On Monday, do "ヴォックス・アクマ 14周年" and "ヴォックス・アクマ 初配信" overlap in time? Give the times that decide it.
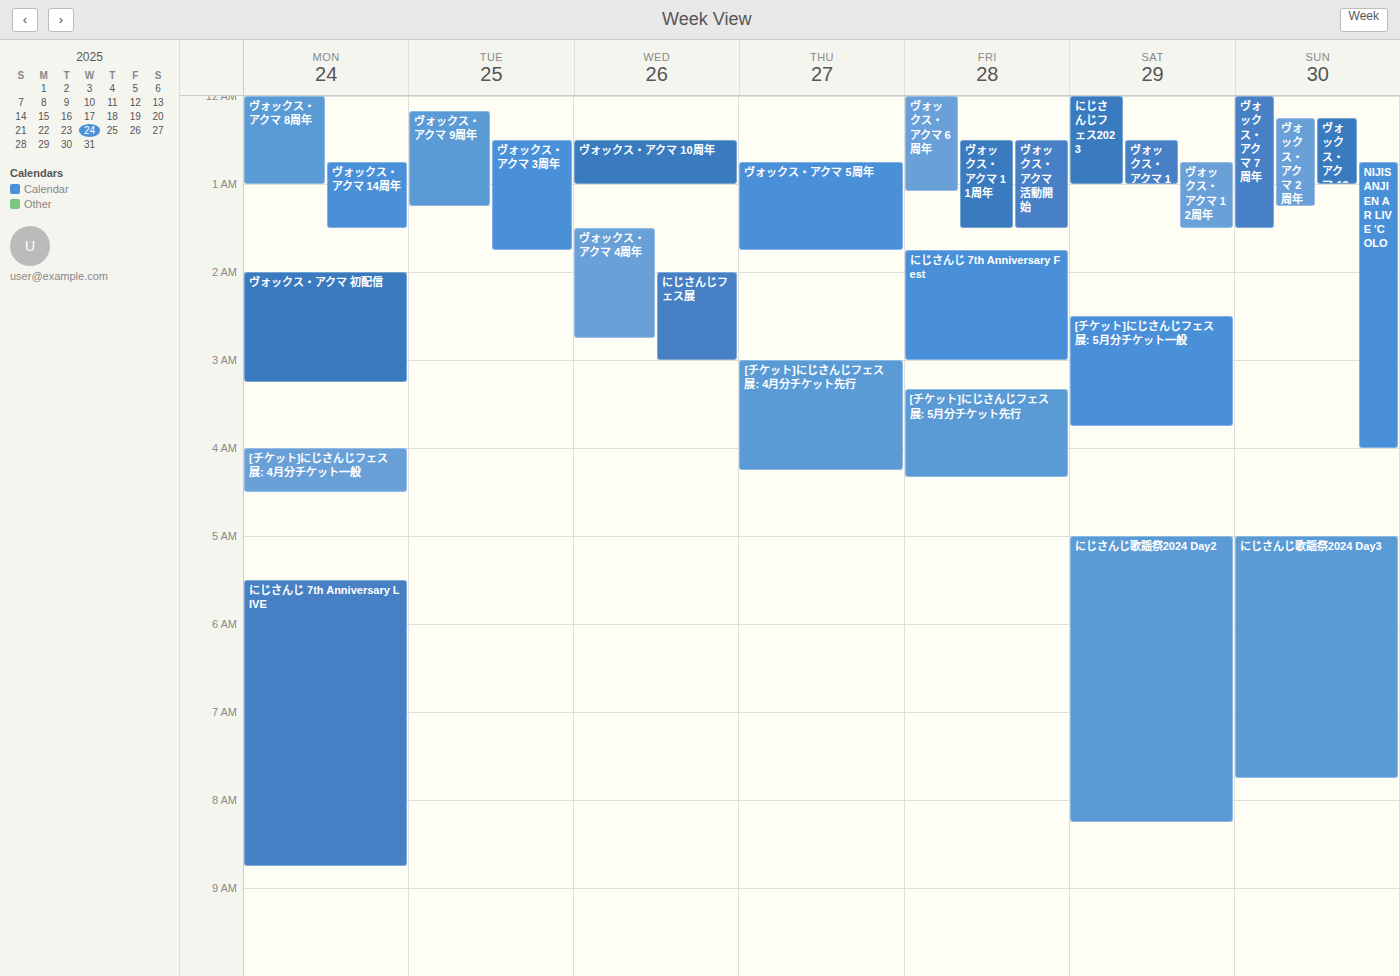
"ヴォックス・アクマ 14周年" ends at 1:30 AM and "ヴォックス・アクマ 初配信" starts at 2:00 AM -- no overlap.